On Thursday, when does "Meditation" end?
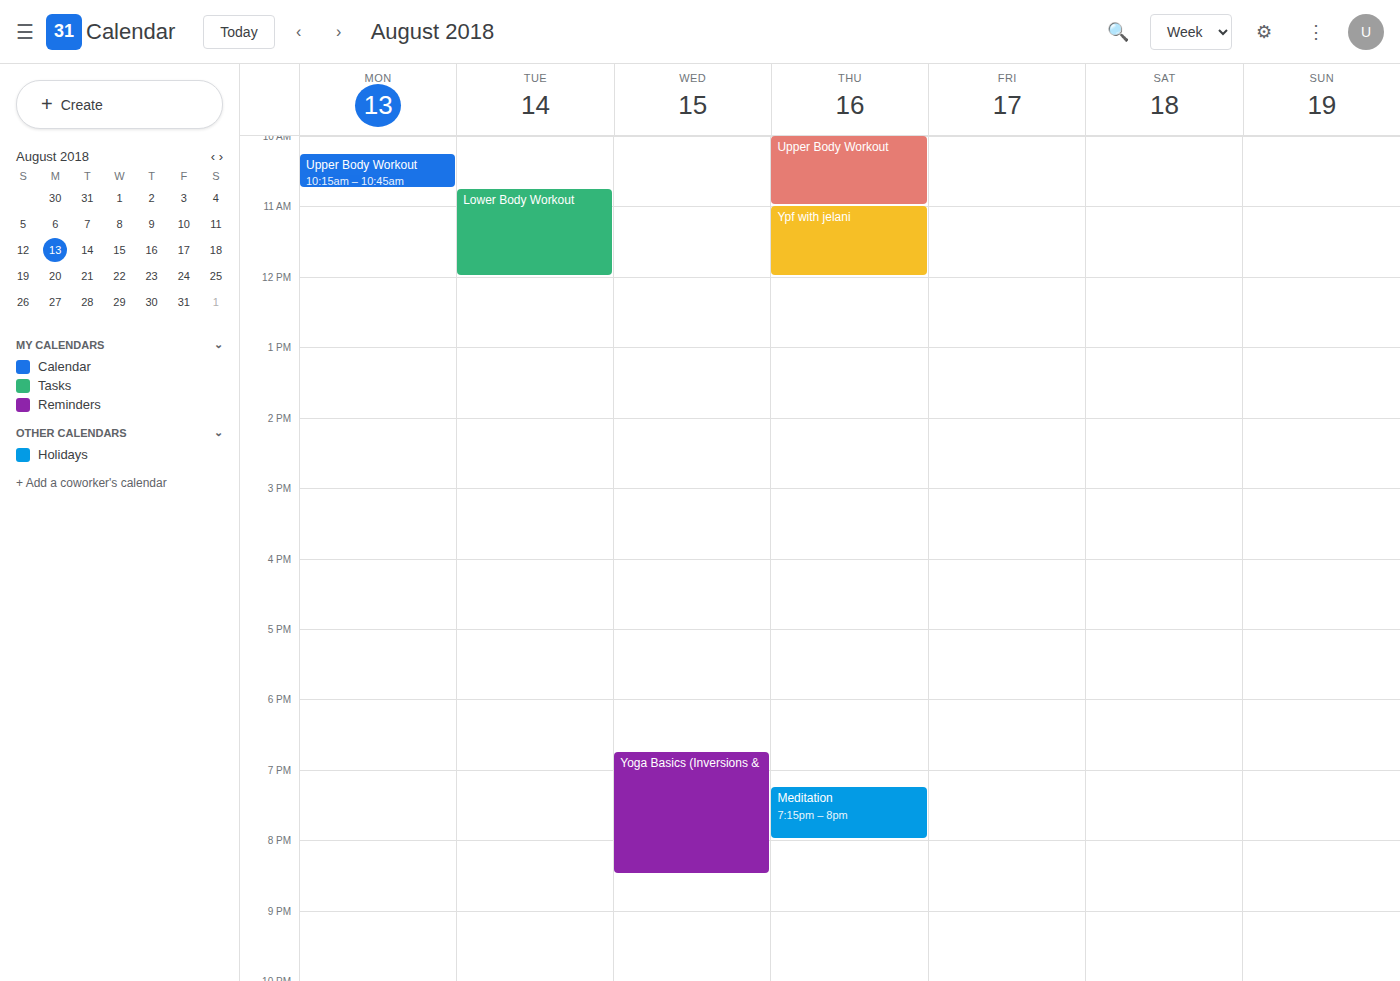
8:00 PM